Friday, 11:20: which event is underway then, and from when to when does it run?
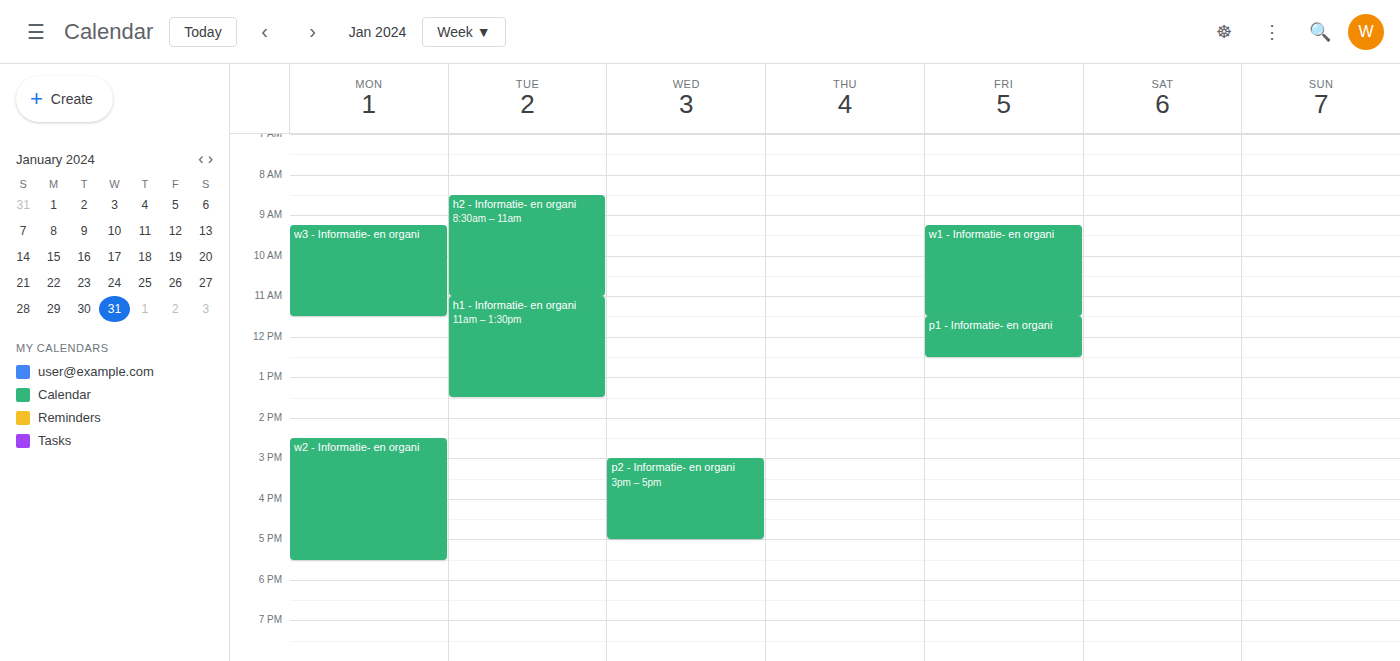
"w1 - Informatie- en organi", 09:15 to 11:30